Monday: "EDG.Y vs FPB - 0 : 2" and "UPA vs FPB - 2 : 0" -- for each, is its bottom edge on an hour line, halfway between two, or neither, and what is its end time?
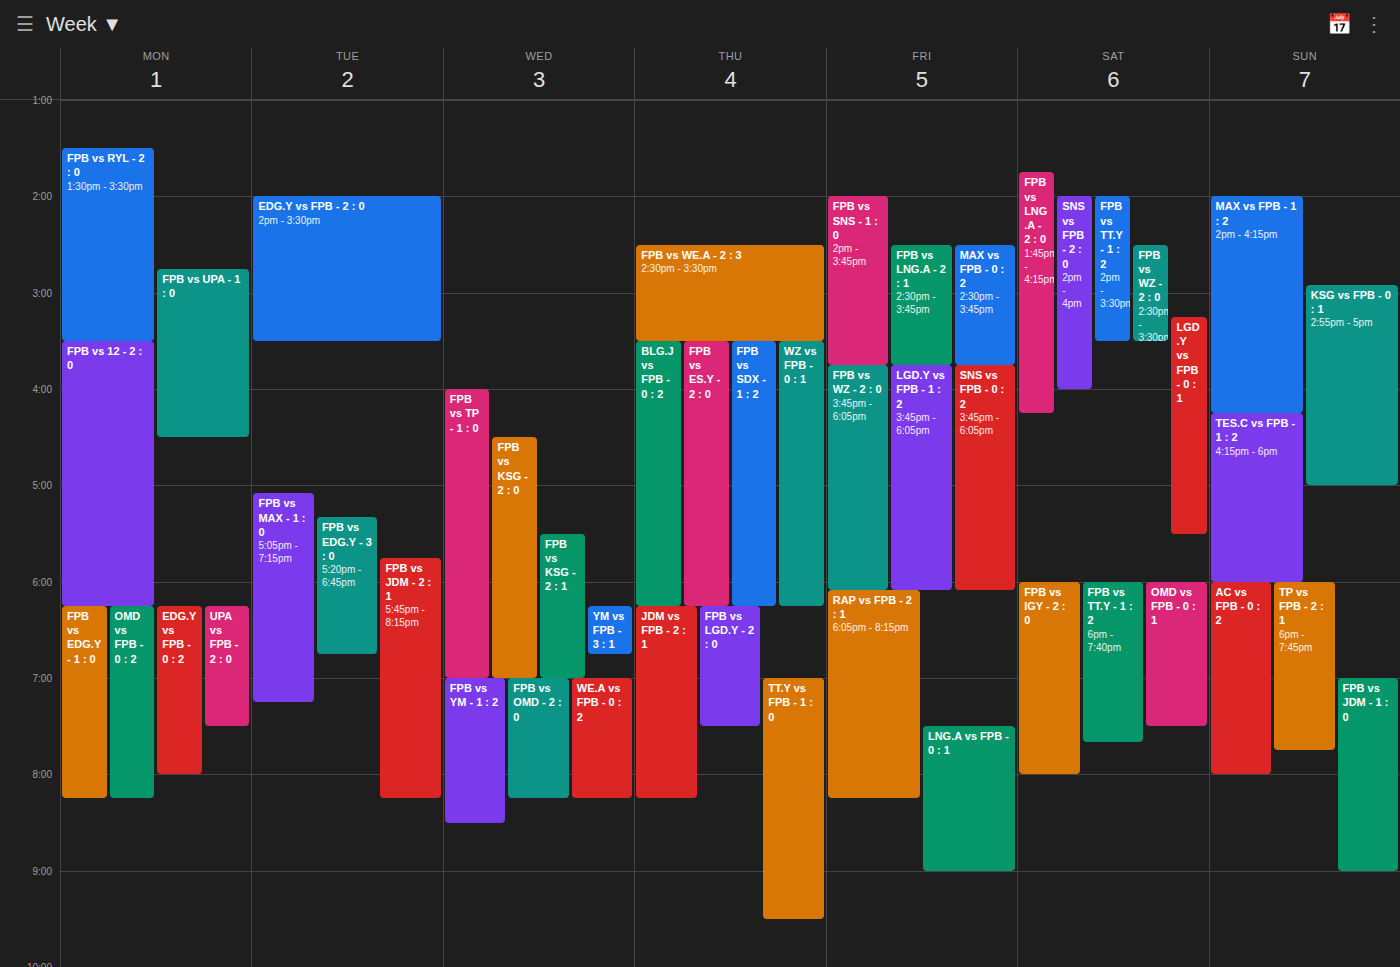
"EDG.Y vs FPB - 0 : 2": 8:00 PM, exactly on the 8 PM line. "UPA vs FPB - 2 : 0": 7:30 PM, halfway between the 7 PM and 8 PM lines.